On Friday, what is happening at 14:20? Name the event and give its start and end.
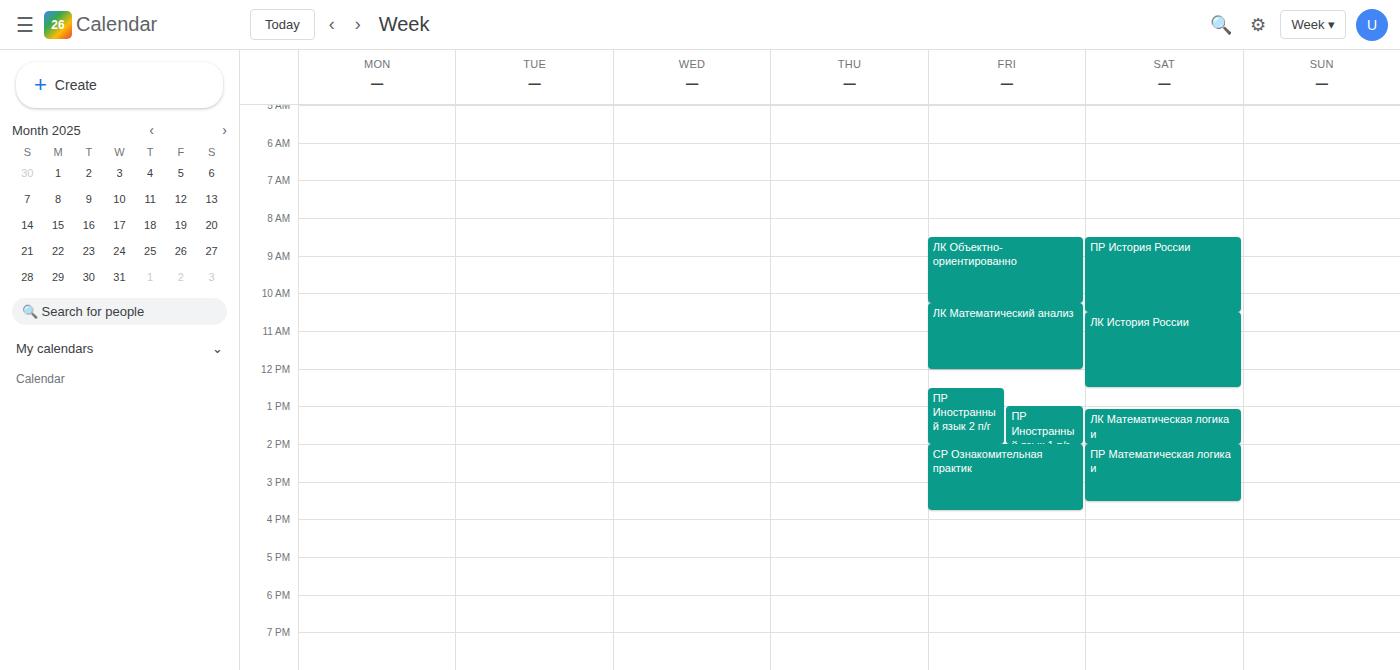
"СР Ознакомительная практик", 14:00 to 15:45